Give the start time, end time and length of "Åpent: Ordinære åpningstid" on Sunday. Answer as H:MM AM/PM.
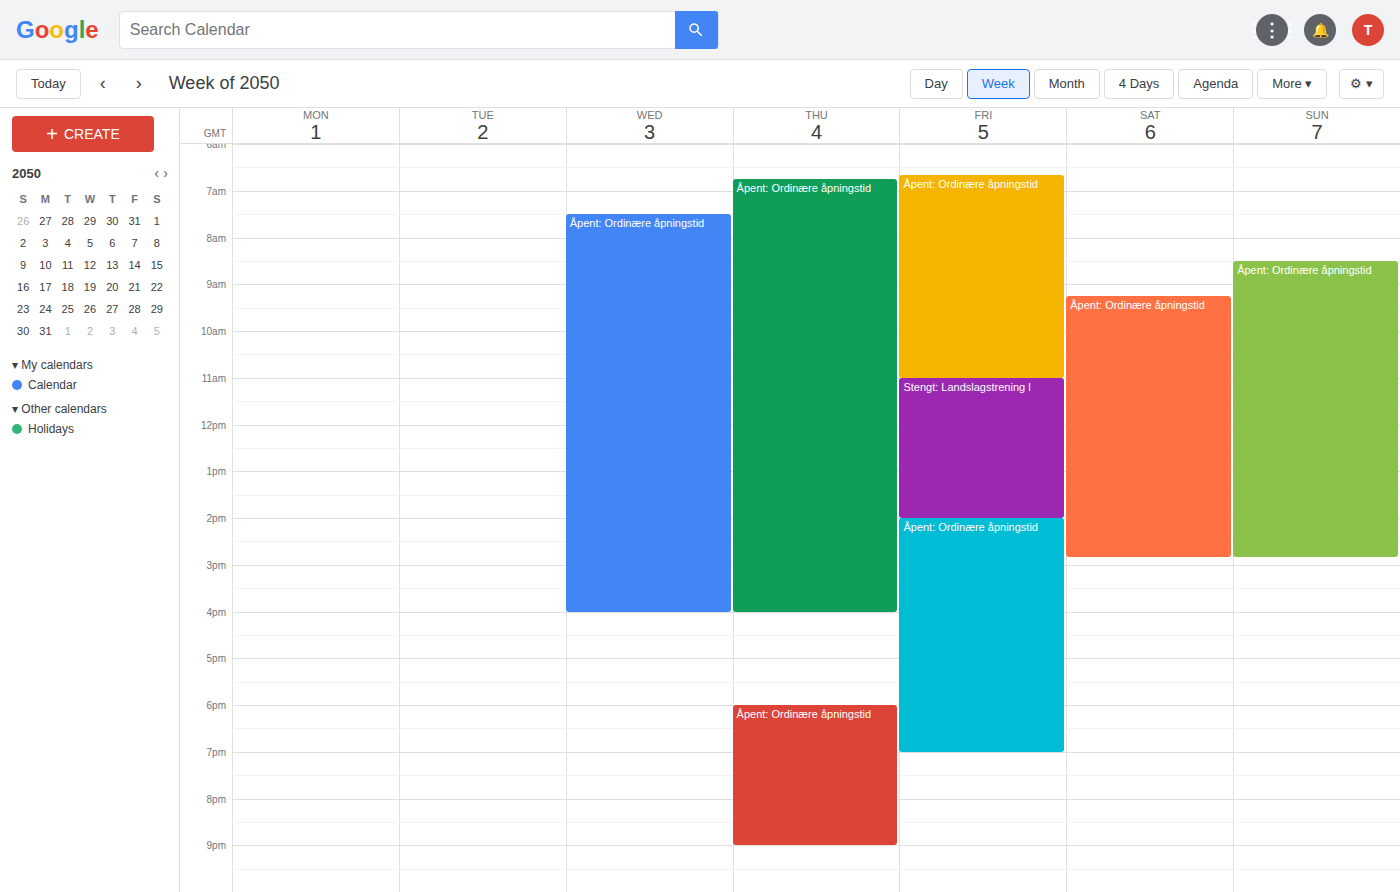
8:30 AM to 2:50 PM, 6 hours 20 minutes